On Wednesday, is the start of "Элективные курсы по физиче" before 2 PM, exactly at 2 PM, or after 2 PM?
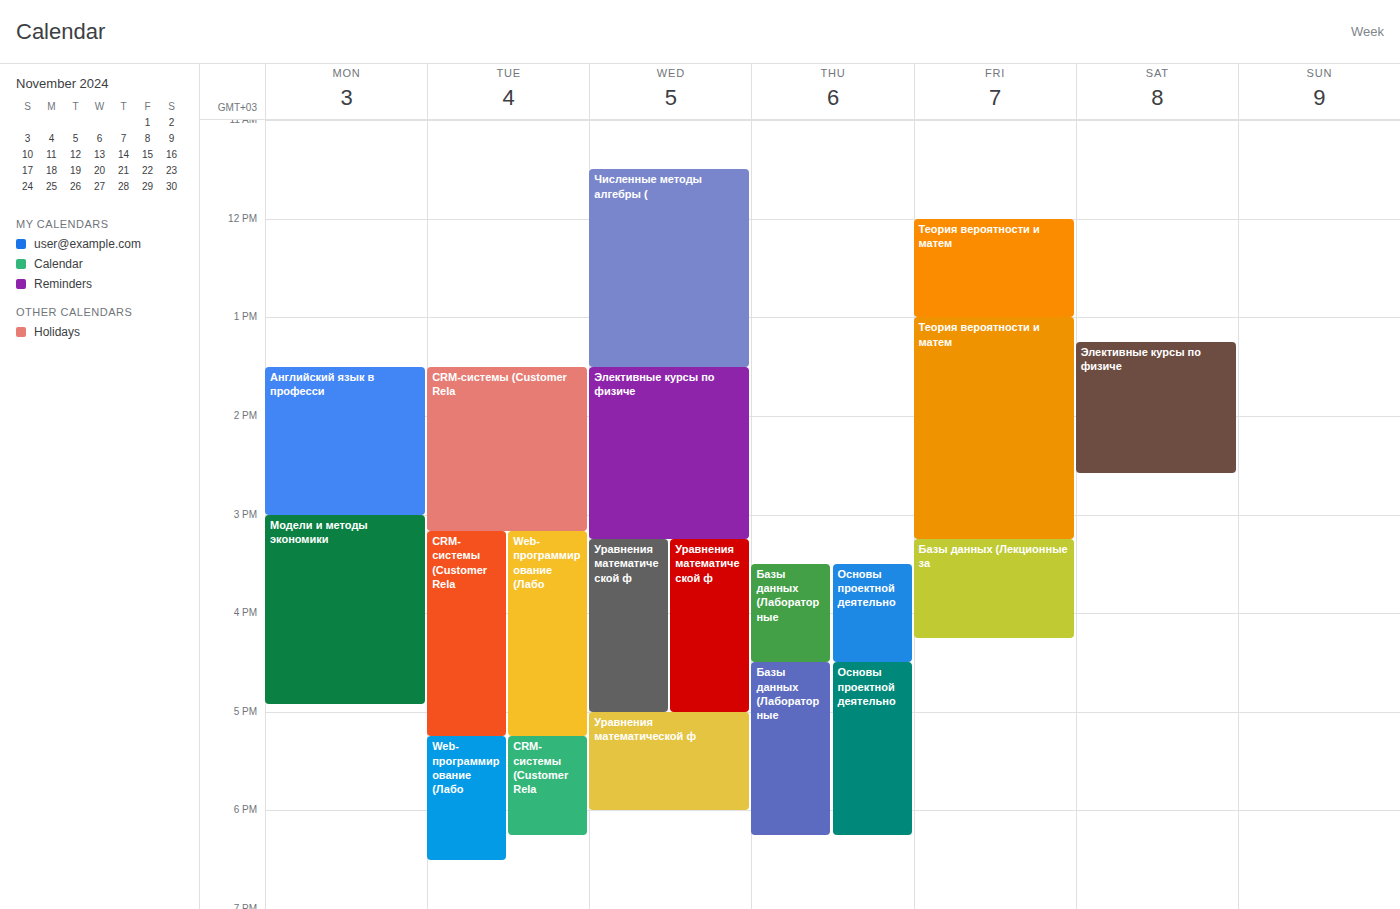
1:30 PM -- before 2 PM, 30 minutes above the 2 PM line.